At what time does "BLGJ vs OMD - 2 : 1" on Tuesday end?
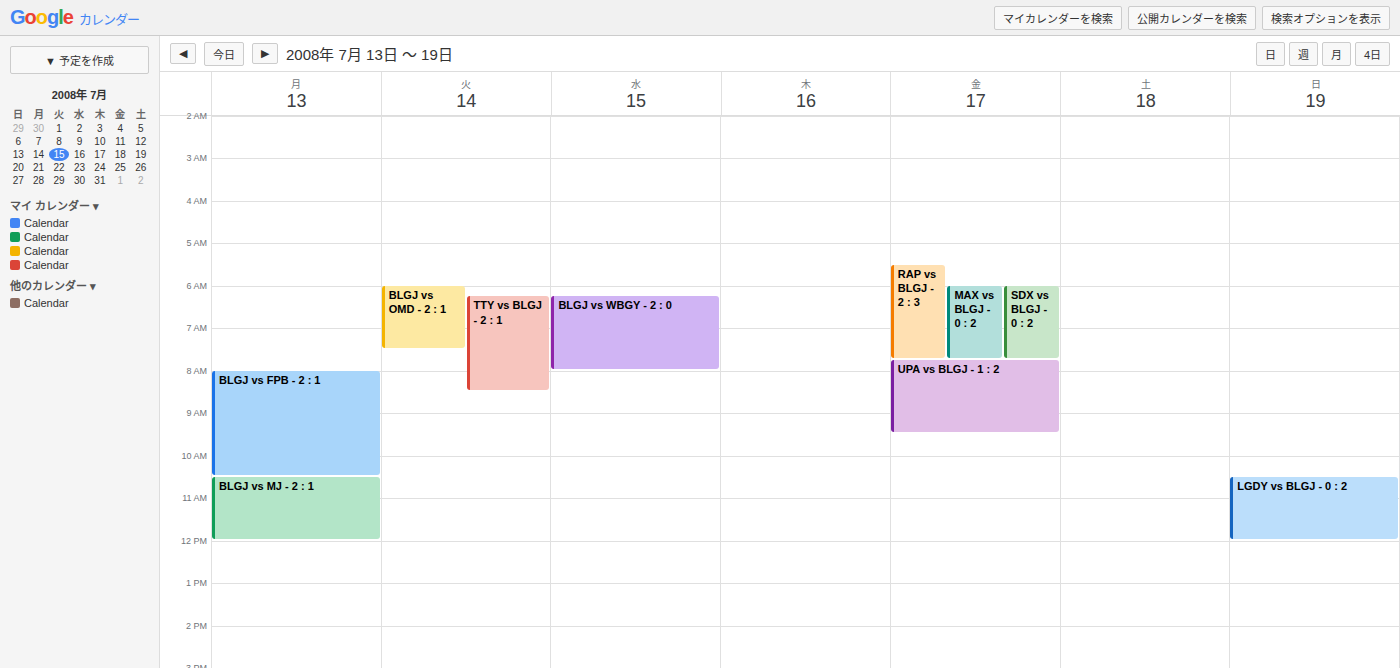
7:30 AM